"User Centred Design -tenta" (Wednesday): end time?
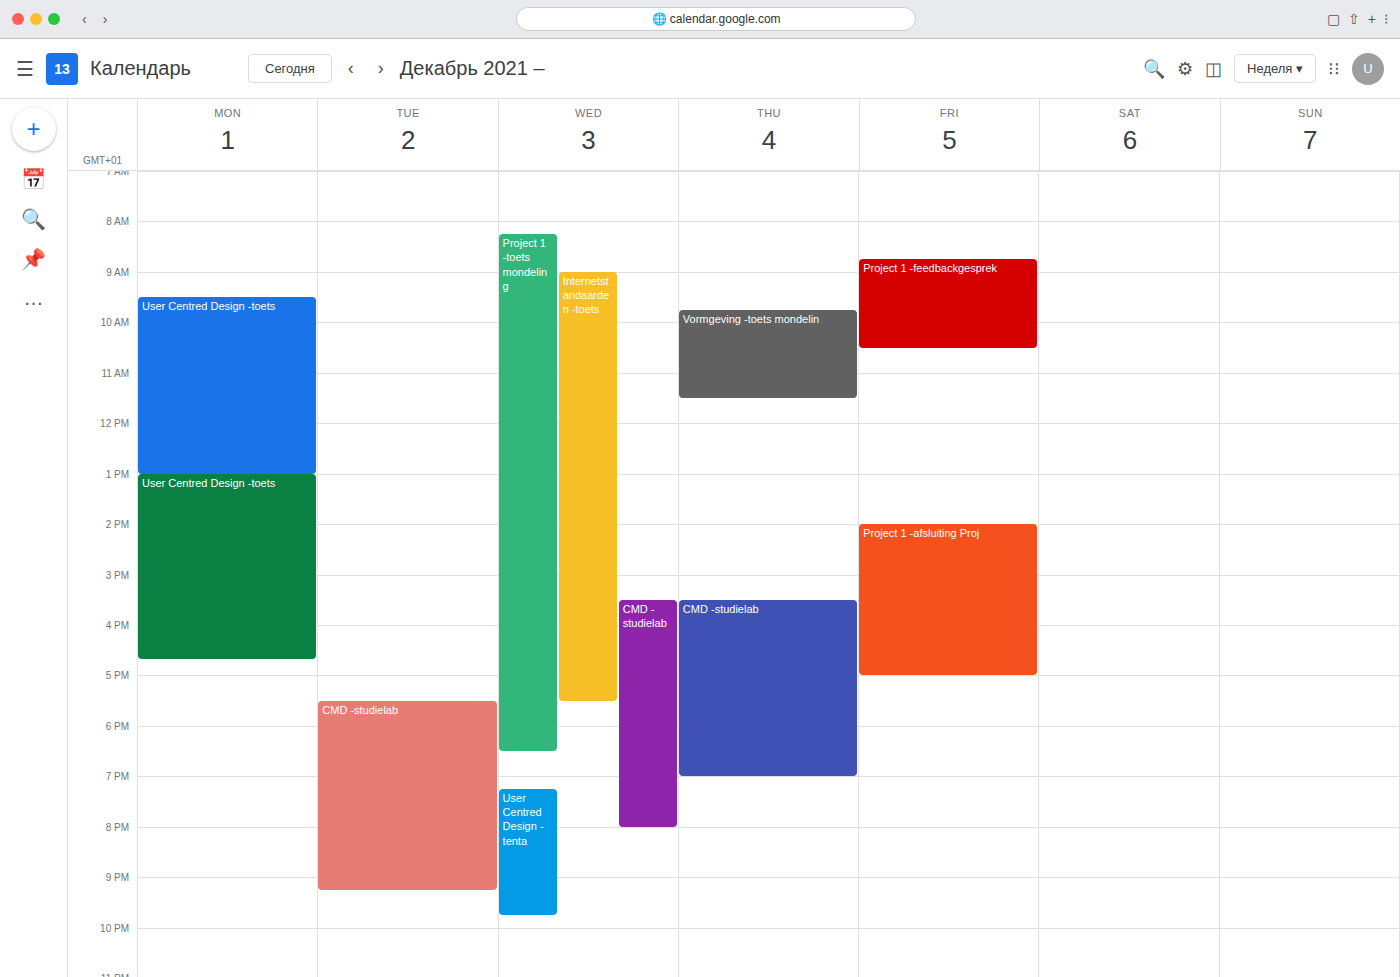
9:45 PM